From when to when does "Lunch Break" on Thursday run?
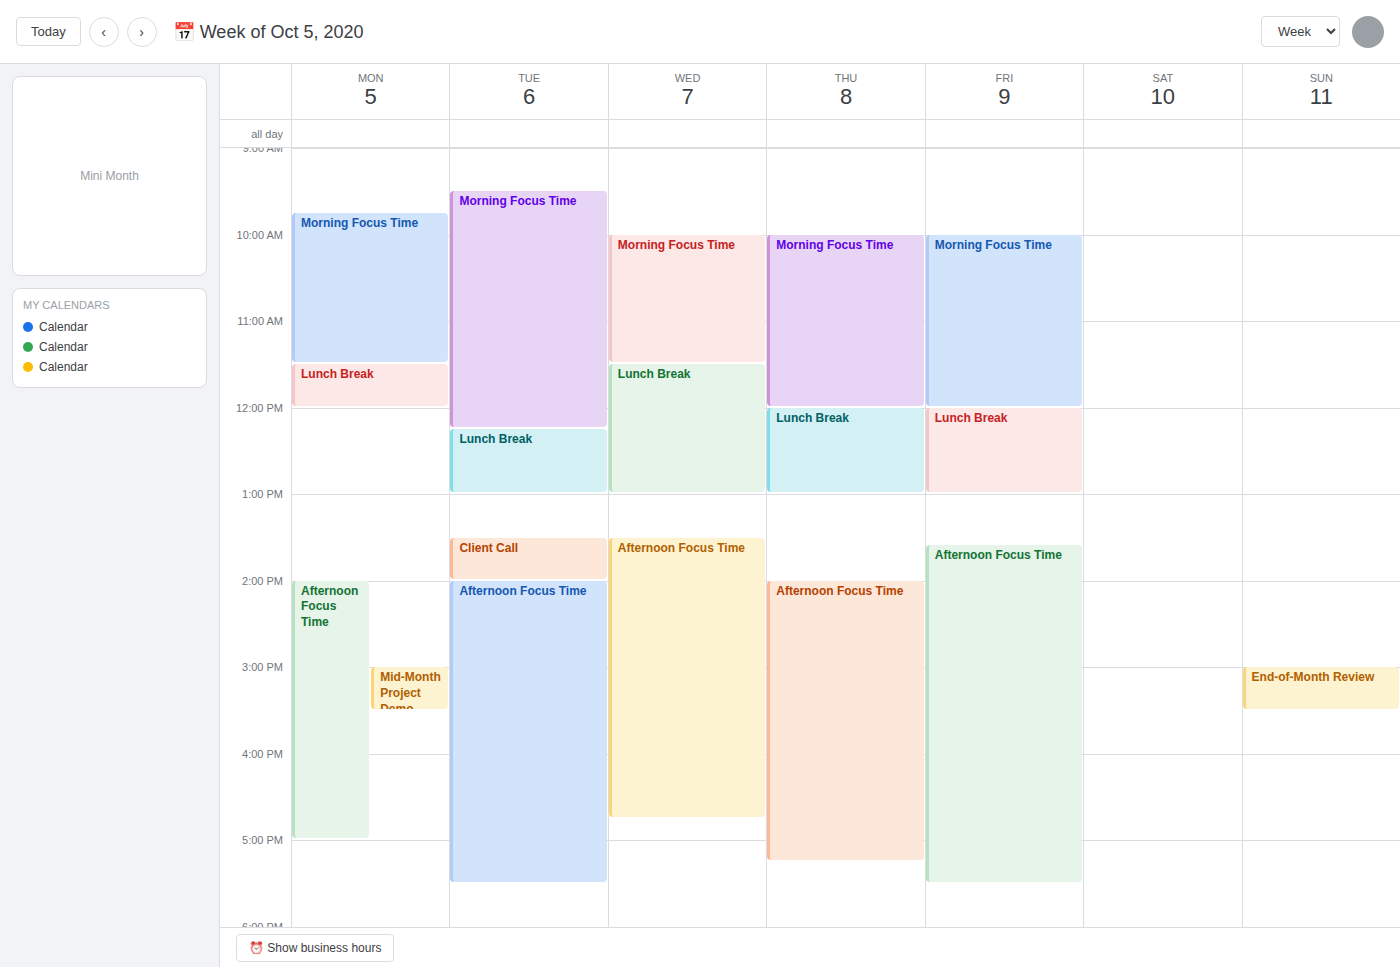
12:00 PM to 1:00 PM